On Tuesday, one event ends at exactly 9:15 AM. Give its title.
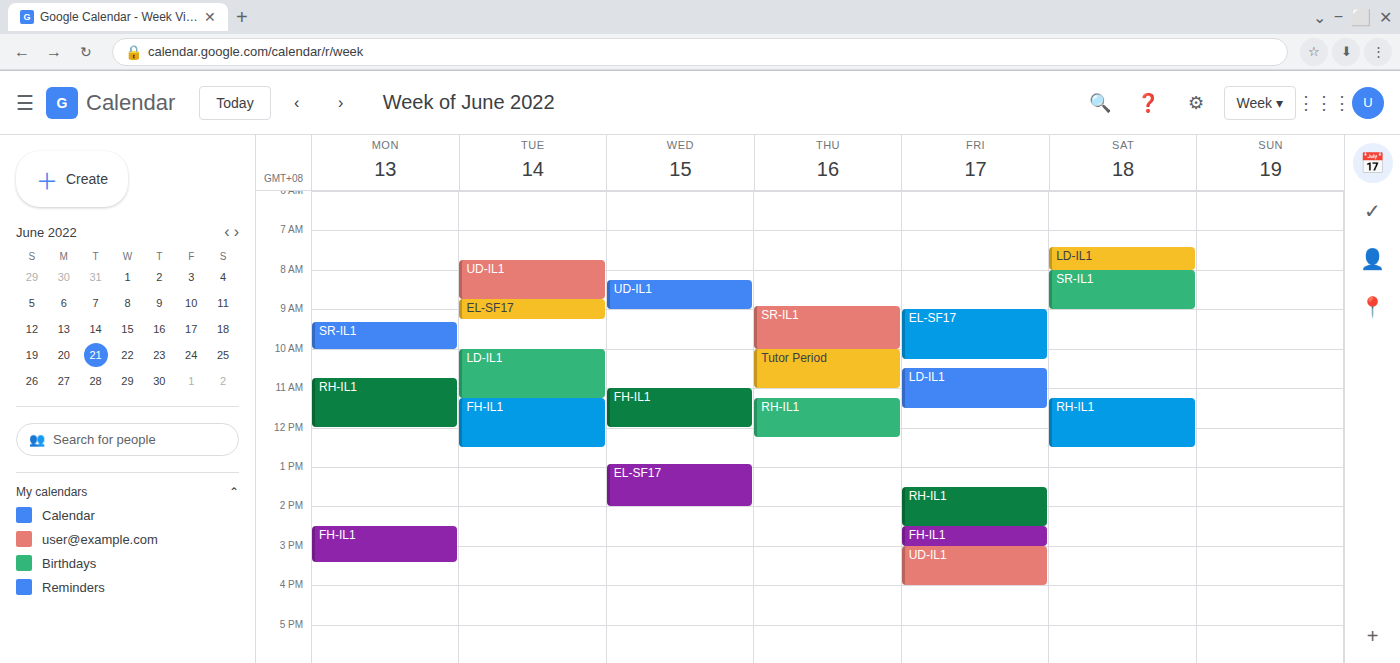
"EL-SF17"